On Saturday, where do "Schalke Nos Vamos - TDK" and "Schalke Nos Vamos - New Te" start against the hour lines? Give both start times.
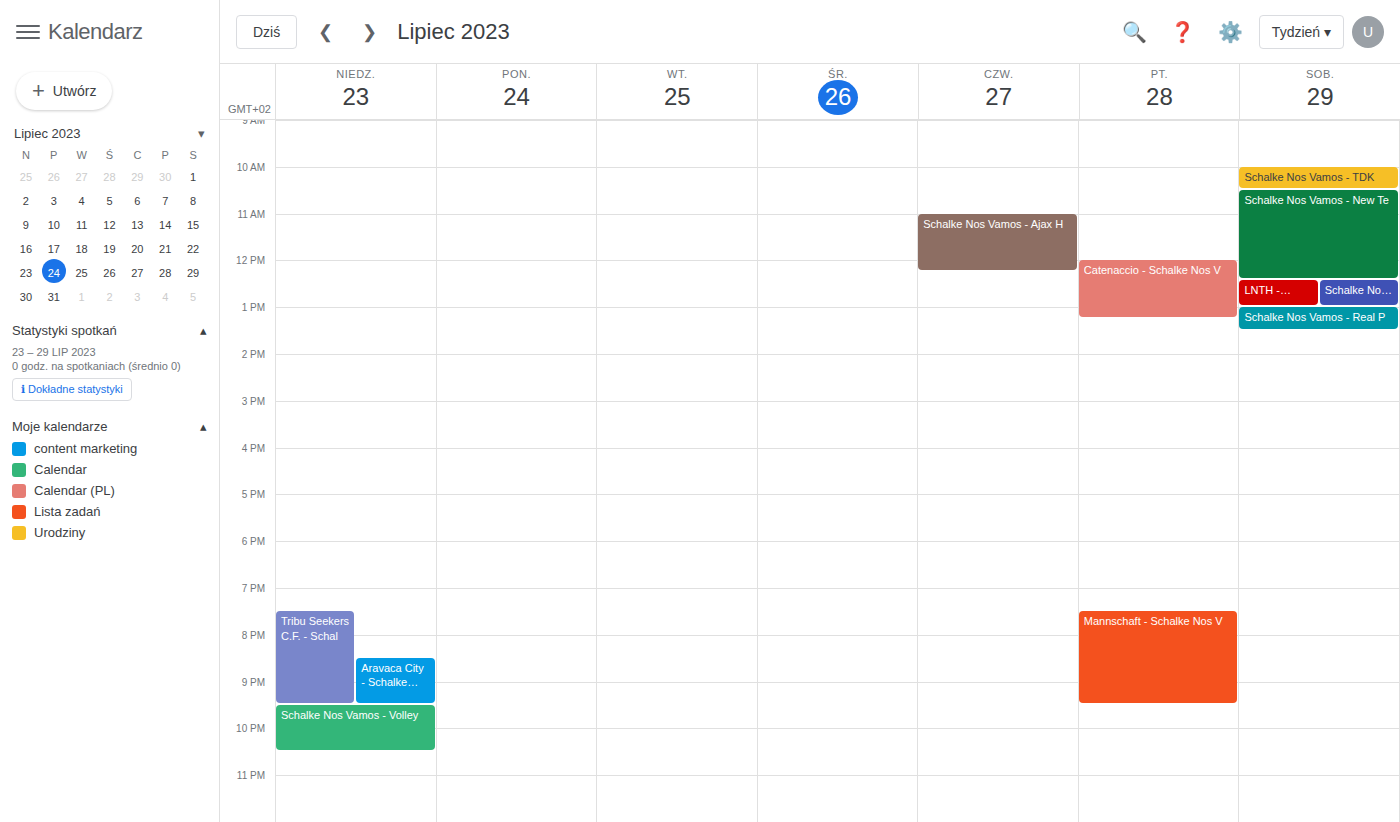
"Schalke Nos Vamos - TDK": 10:00 AM, exactly on the 10 AM line. "Schalke Nos Vamos - New Te": 10:30 AM, halfway between the 10 AM and 11 AM lines.